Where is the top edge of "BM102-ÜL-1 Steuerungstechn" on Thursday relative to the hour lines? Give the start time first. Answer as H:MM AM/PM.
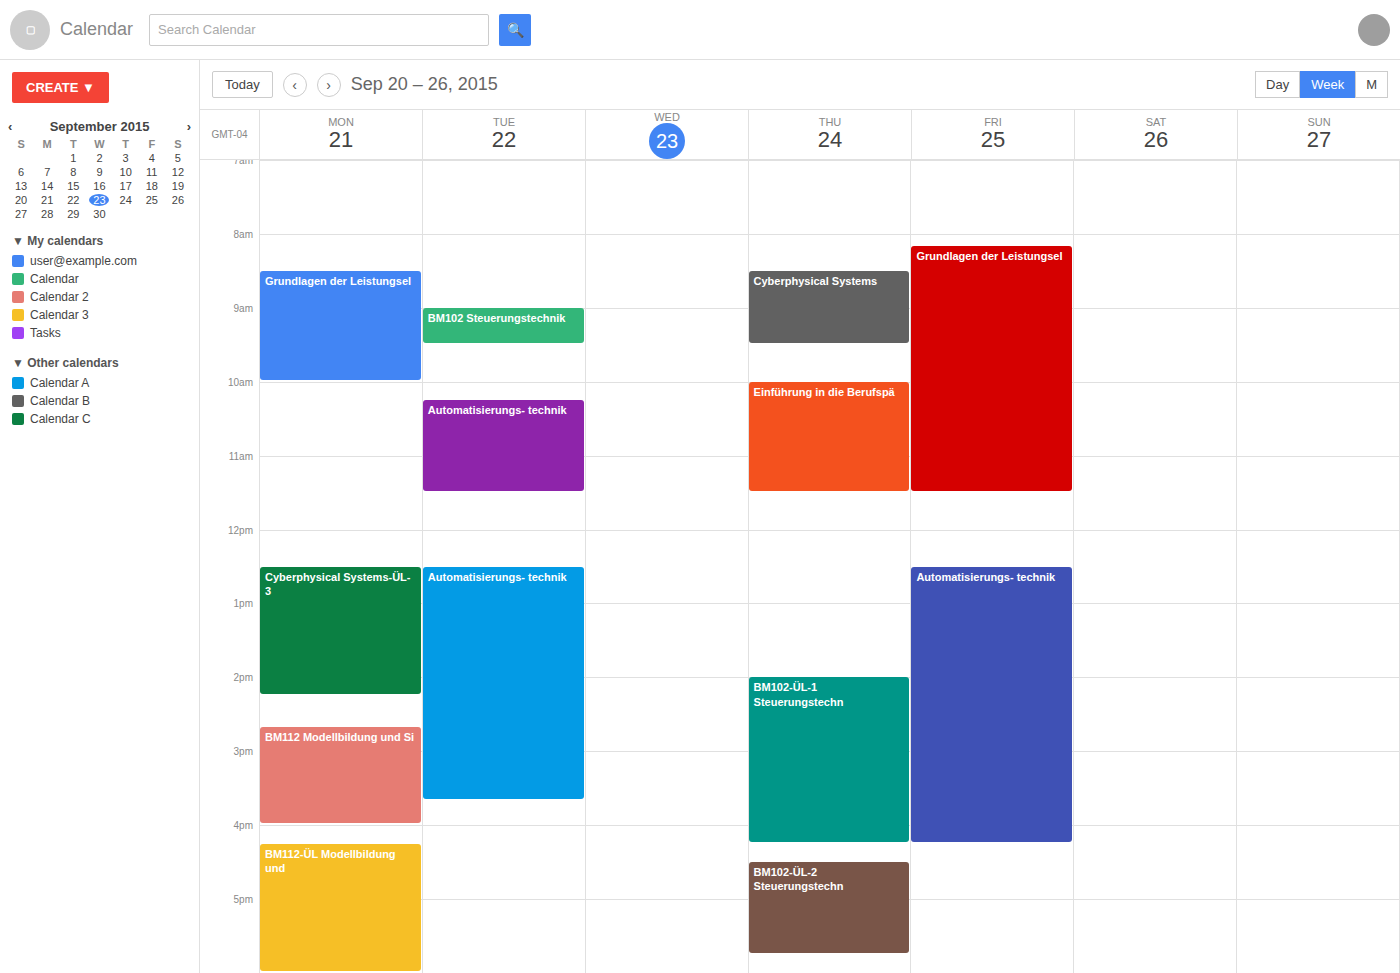
2:00 PM -- exactly on the 2 PM line.